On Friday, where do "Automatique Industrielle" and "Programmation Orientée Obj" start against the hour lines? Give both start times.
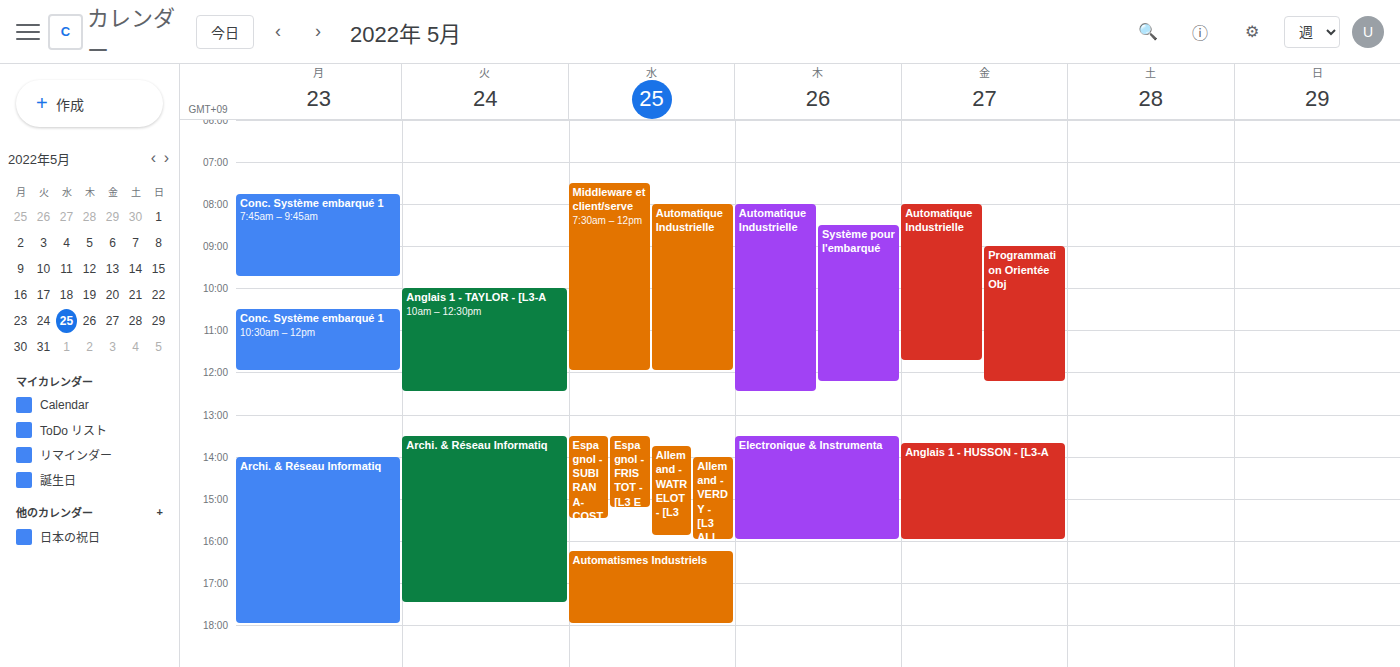
"Automatique Industrielle": 8:00 AM, exactly on the 8 AM line. "Programmation Orientée Obj": 9:00 AM, exactly on the 9 AM line.